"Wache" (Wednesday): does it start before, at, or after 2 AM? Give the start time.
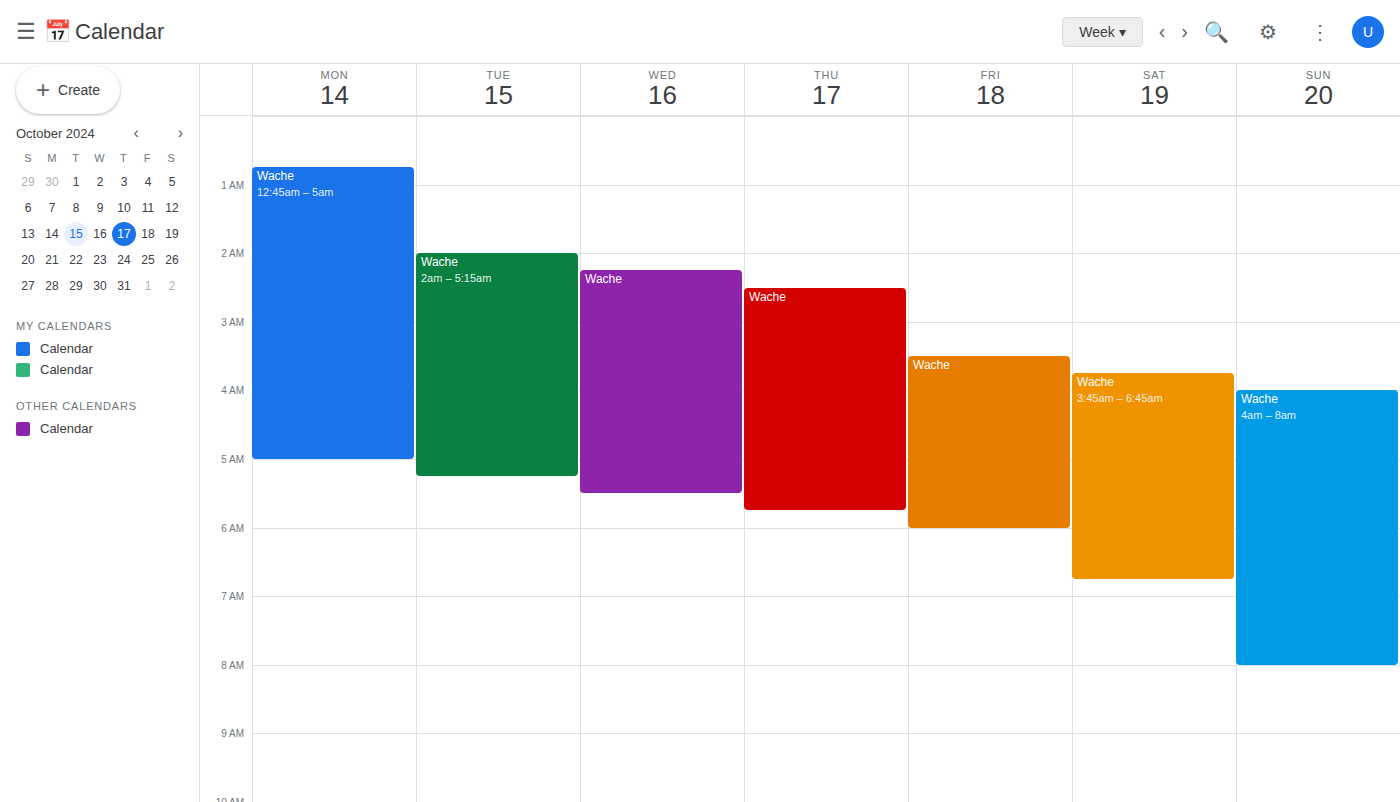
2:15 AM -- after 2 AM, 15 minutes below the 2 AM line.